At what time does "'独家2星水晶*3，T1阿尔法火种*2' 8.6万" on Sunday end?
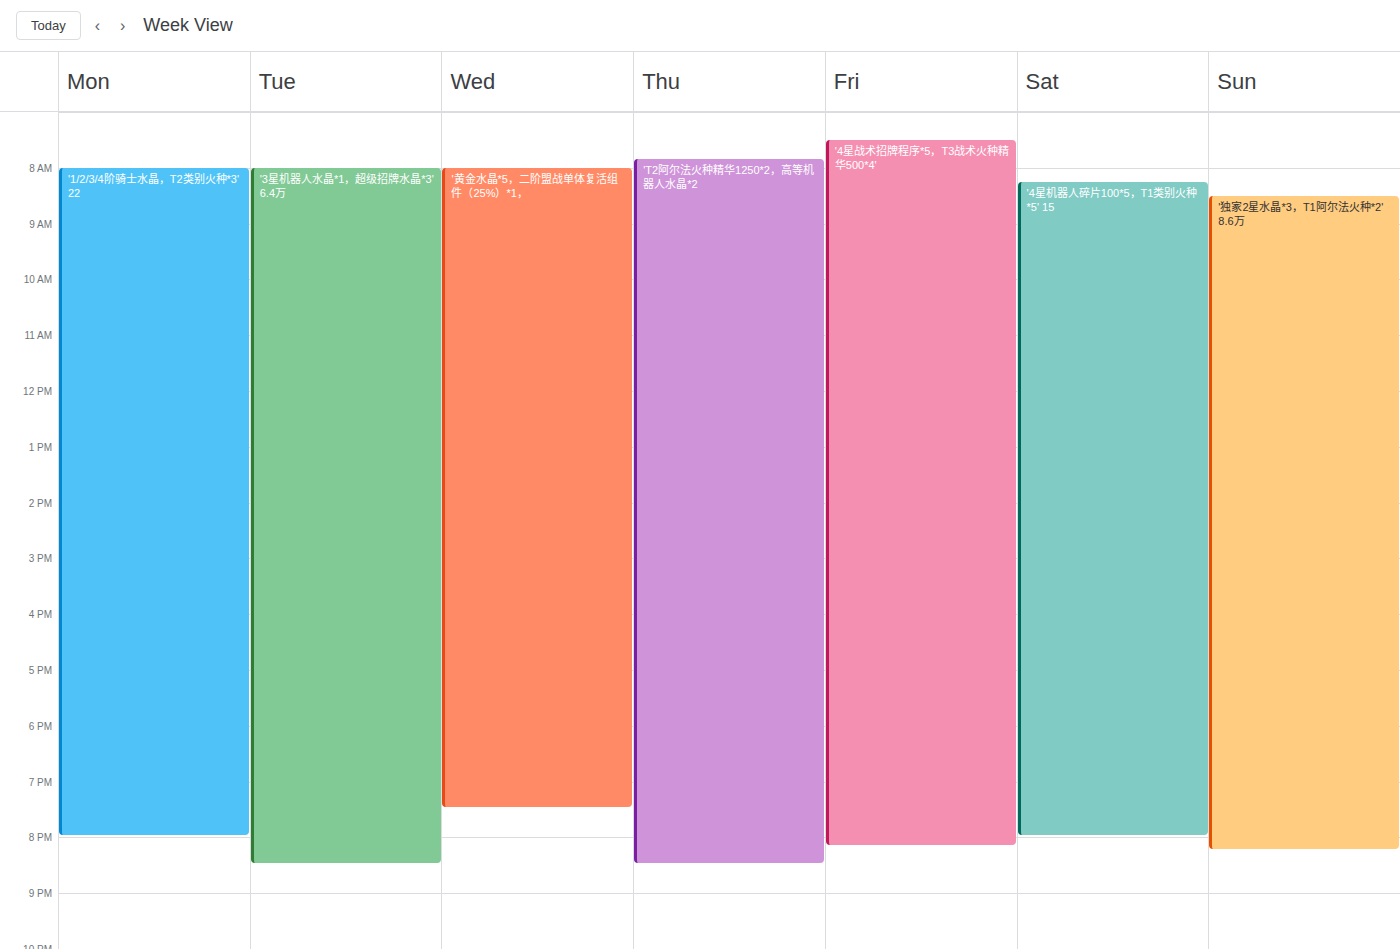
8:15 PM